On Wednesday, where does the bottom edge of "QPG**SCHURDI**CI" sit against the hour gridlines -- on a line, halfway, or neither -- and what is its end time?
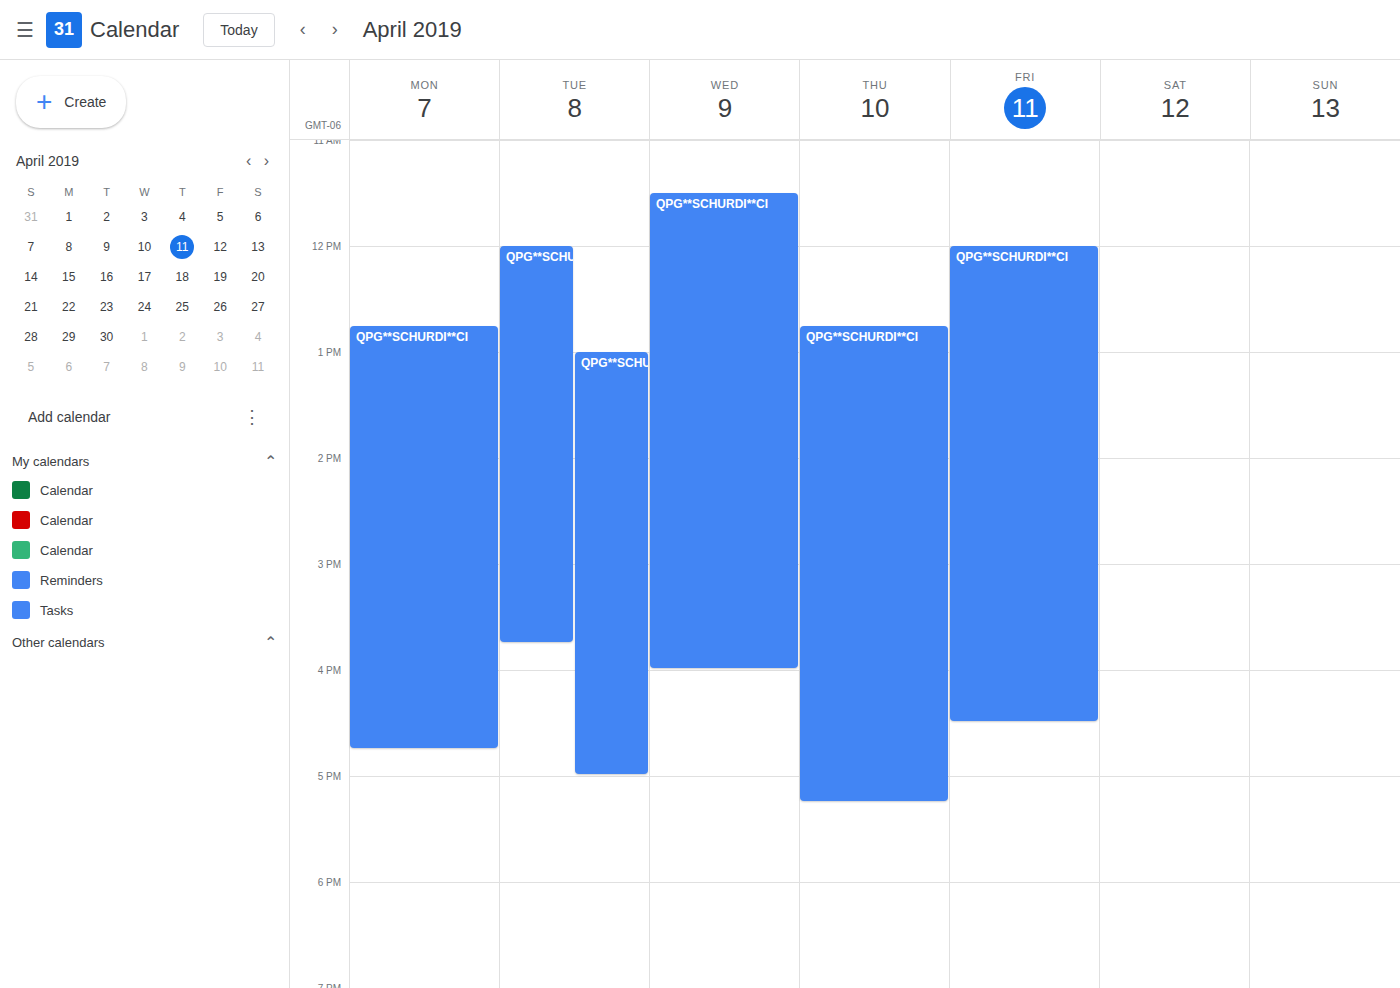
4:00 PM -- exactly on the 4 PM line.